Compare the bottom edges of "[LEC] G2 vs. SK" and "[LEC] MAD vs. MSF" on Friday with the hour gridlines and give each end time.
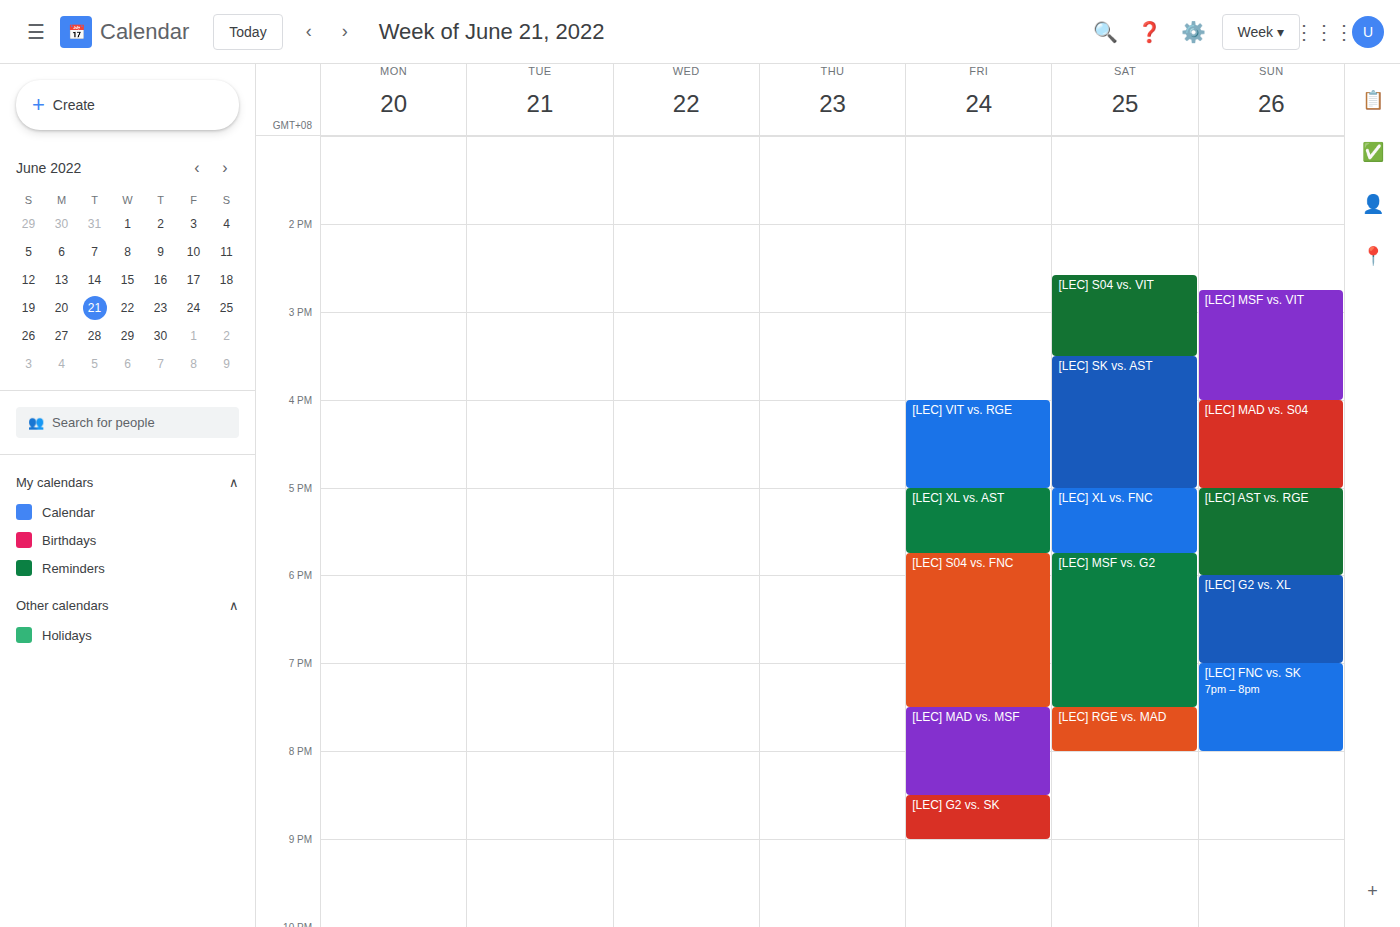
"[LEC] G2 vs. SK": 9:00 PM, exactly on the 9 PM line. "[LEC] MAD vs. MSF": 8:30 PM, halfway between the 8 PM and 9 PM lines.